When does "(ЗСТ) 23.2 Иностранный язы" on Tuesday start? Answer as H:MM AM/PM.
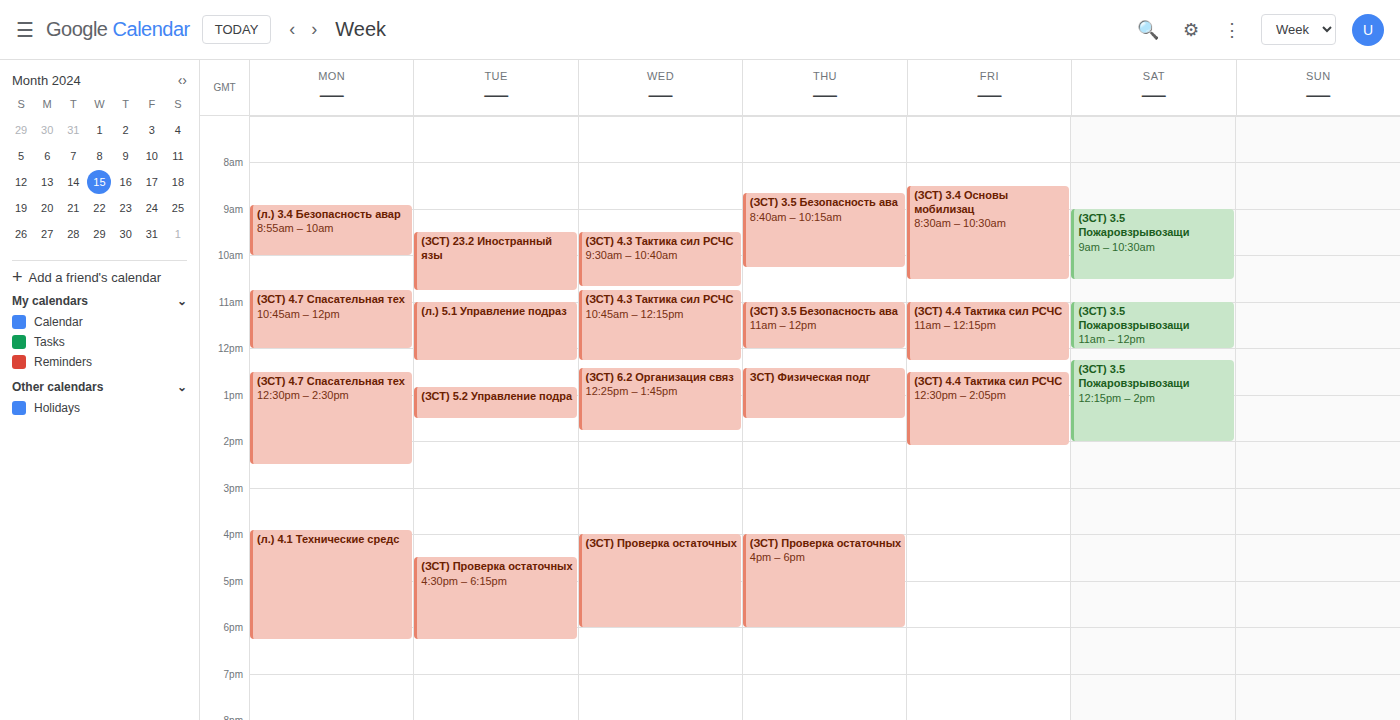
9:30 AM